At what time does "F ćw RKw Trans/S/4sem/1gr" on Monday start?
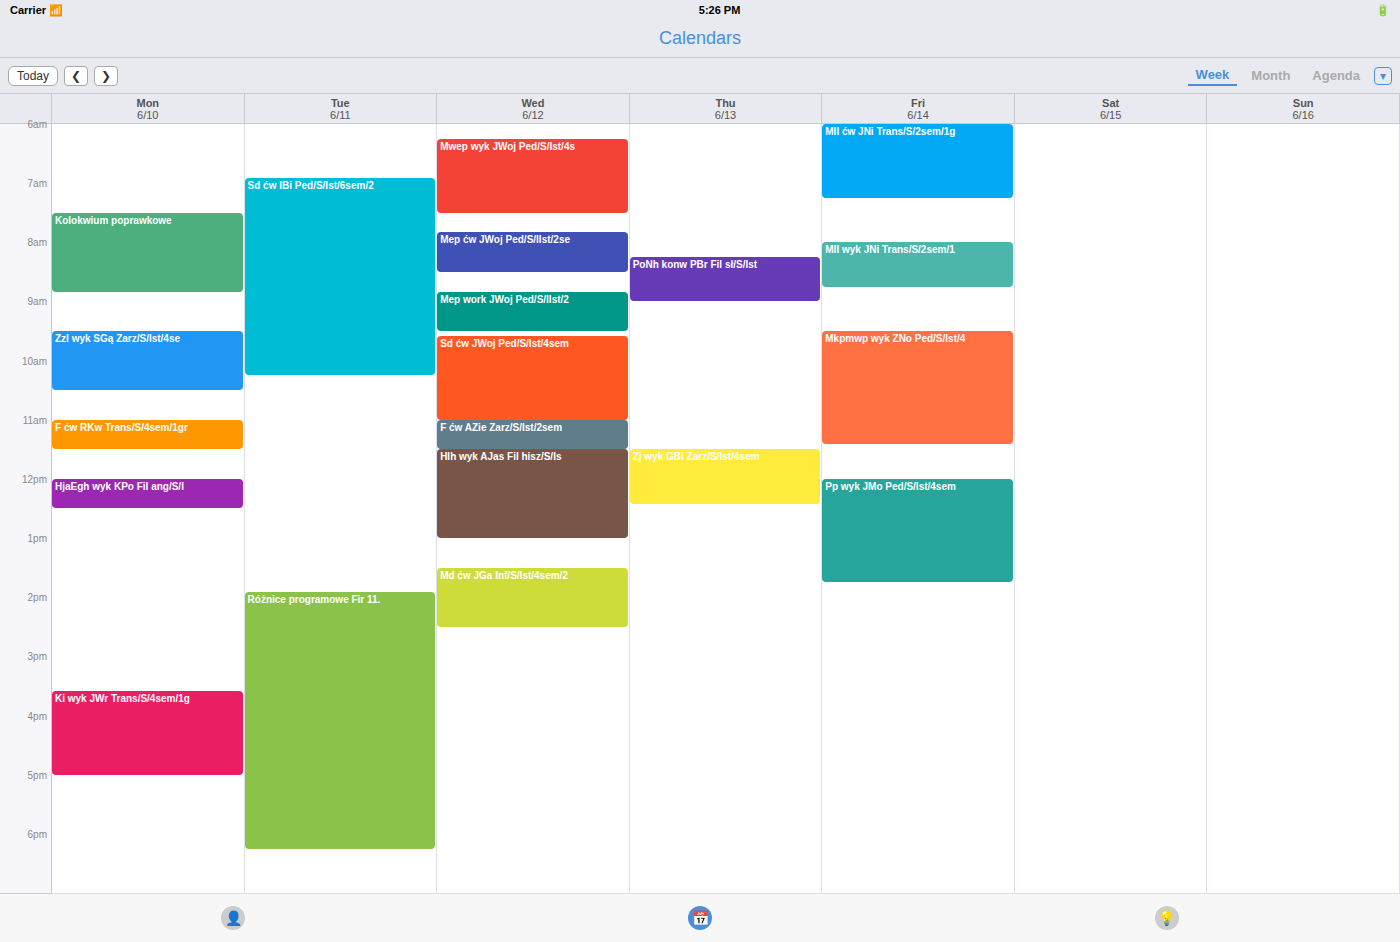
11:00